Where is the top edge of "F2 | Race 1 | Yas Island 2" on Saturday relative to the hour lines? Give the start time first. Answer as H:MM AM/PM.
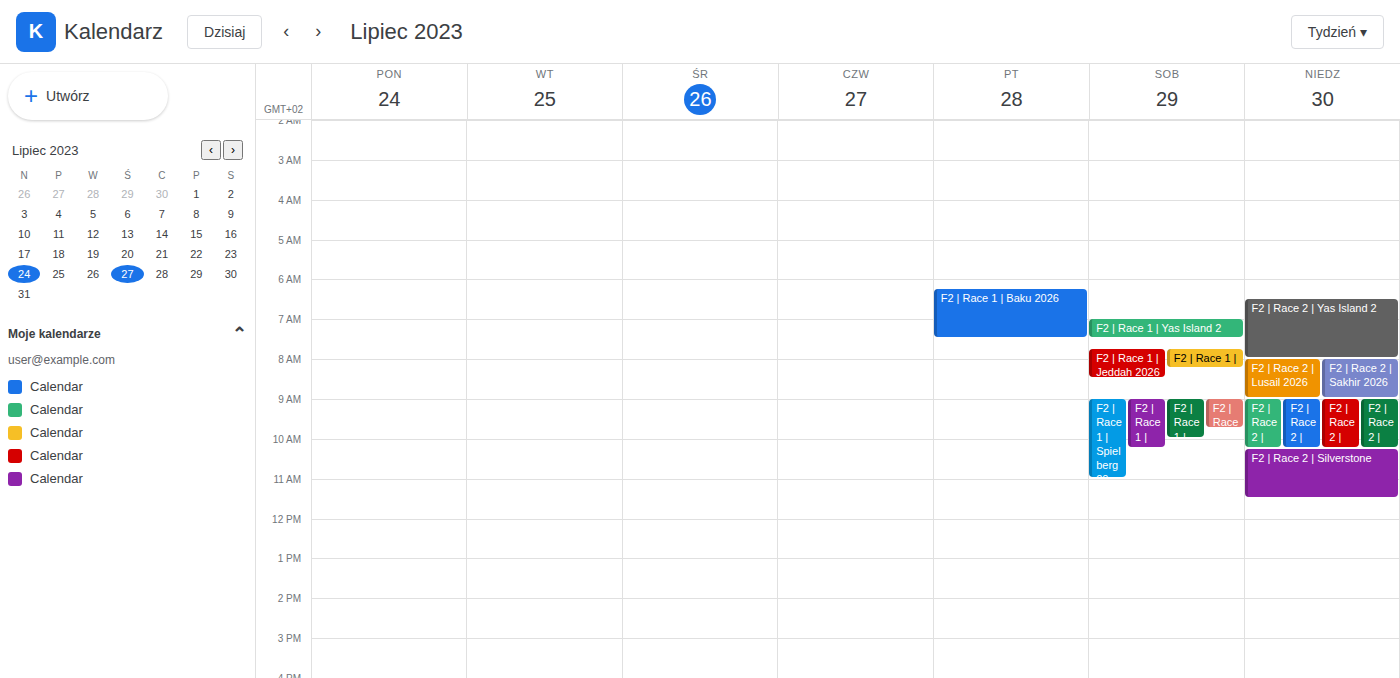
7:00 AM -- exactly on the 7 AM line.